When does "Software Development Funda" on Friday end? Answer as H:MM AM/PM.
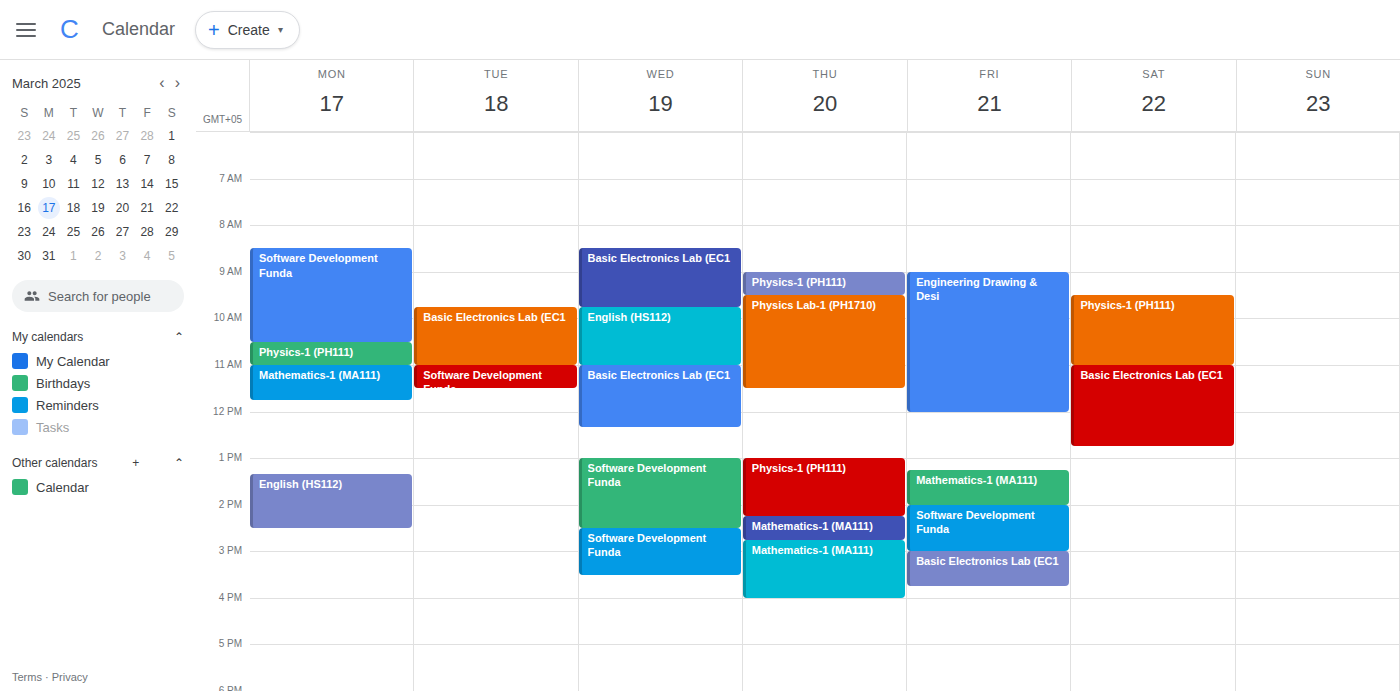
3:00 PM